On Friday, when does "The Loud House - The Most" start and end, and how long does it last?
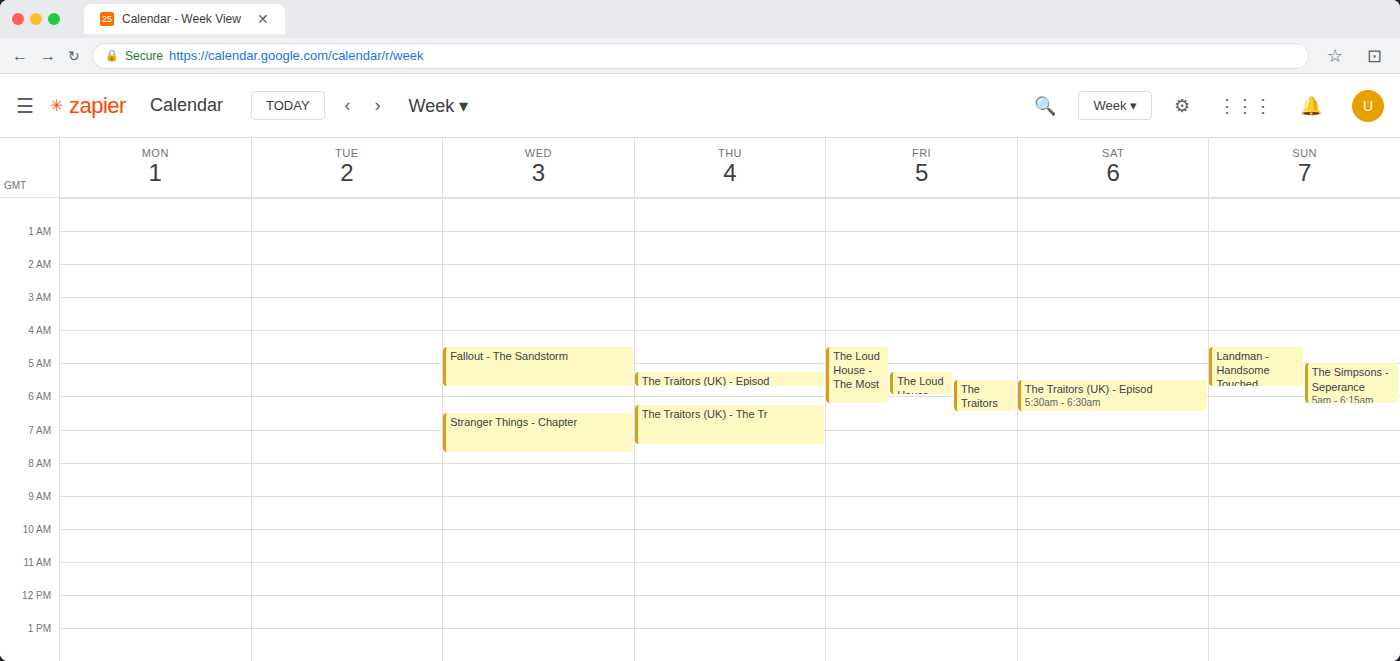
04:30 to 06:15, 1 hour 45 minutes